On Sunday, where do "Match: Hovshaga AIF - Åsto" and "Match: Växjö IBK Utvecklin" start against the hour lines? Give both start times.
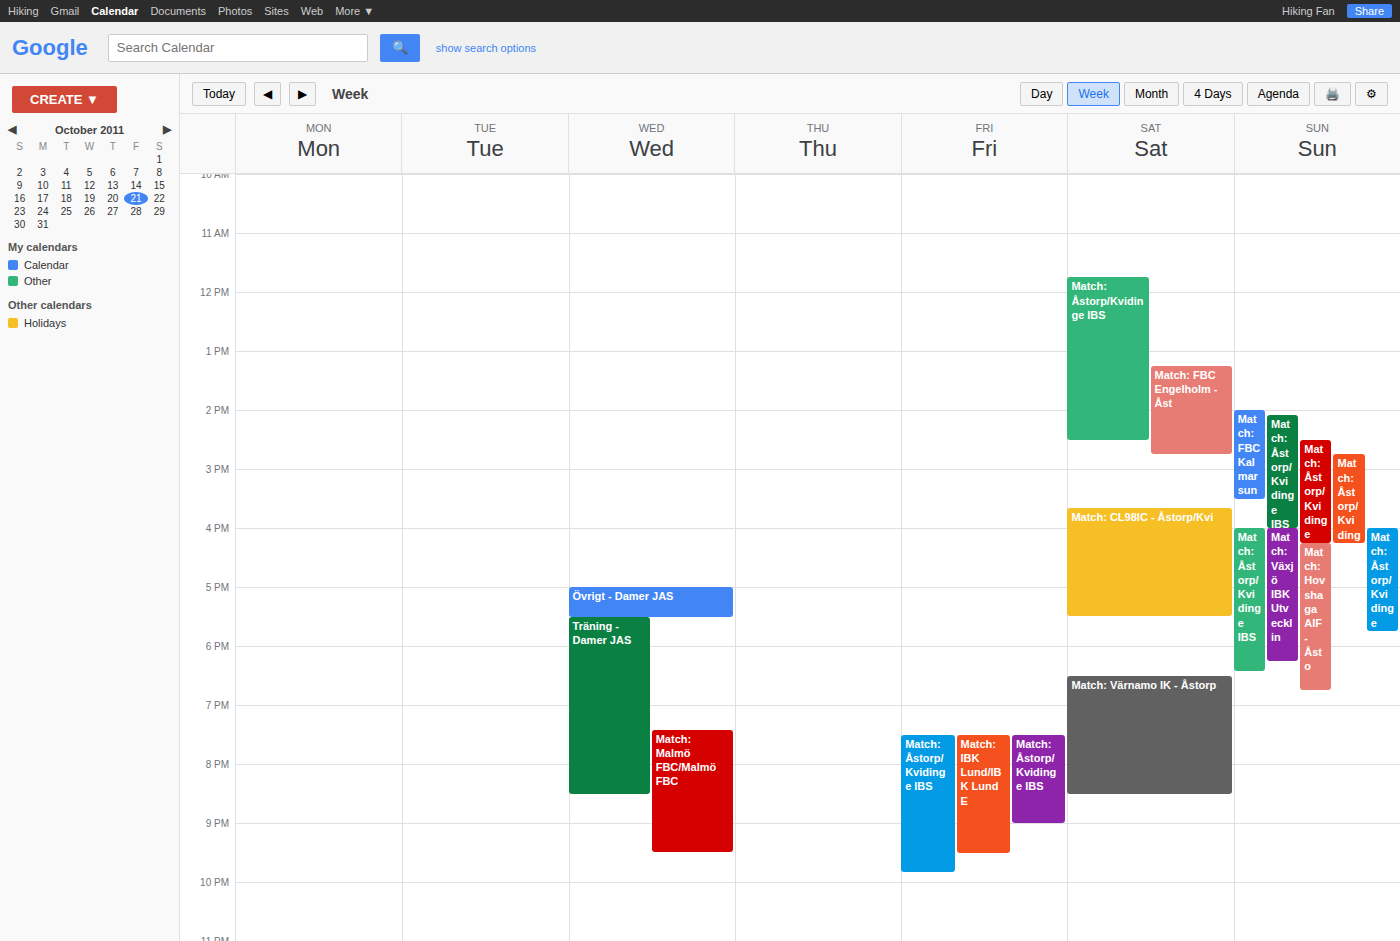
"Match: Hovshaga AIF - Åsto": 16:15, neither: a quarter of the way from the 16:00 line to the 17:00 line. "Match: Växjö IBK Utvecklin": 16:00, exactly on the 16:00 line.